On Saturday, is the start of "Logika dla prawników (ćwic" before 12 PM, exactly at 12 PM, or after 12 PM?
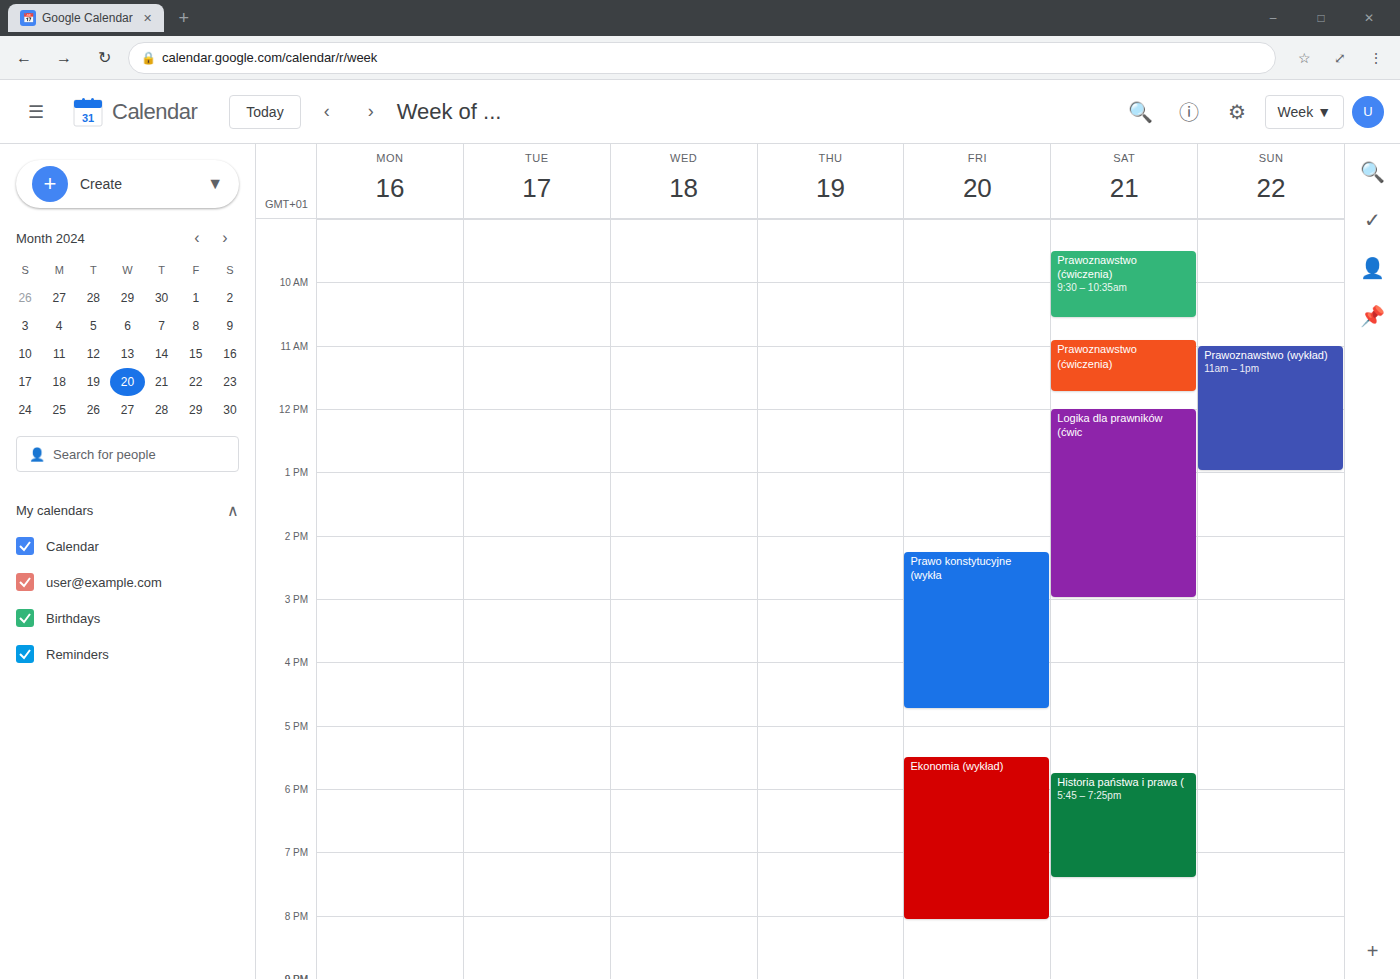
12:00 PM -- exactly at 12 PM, on the 12 PM line.